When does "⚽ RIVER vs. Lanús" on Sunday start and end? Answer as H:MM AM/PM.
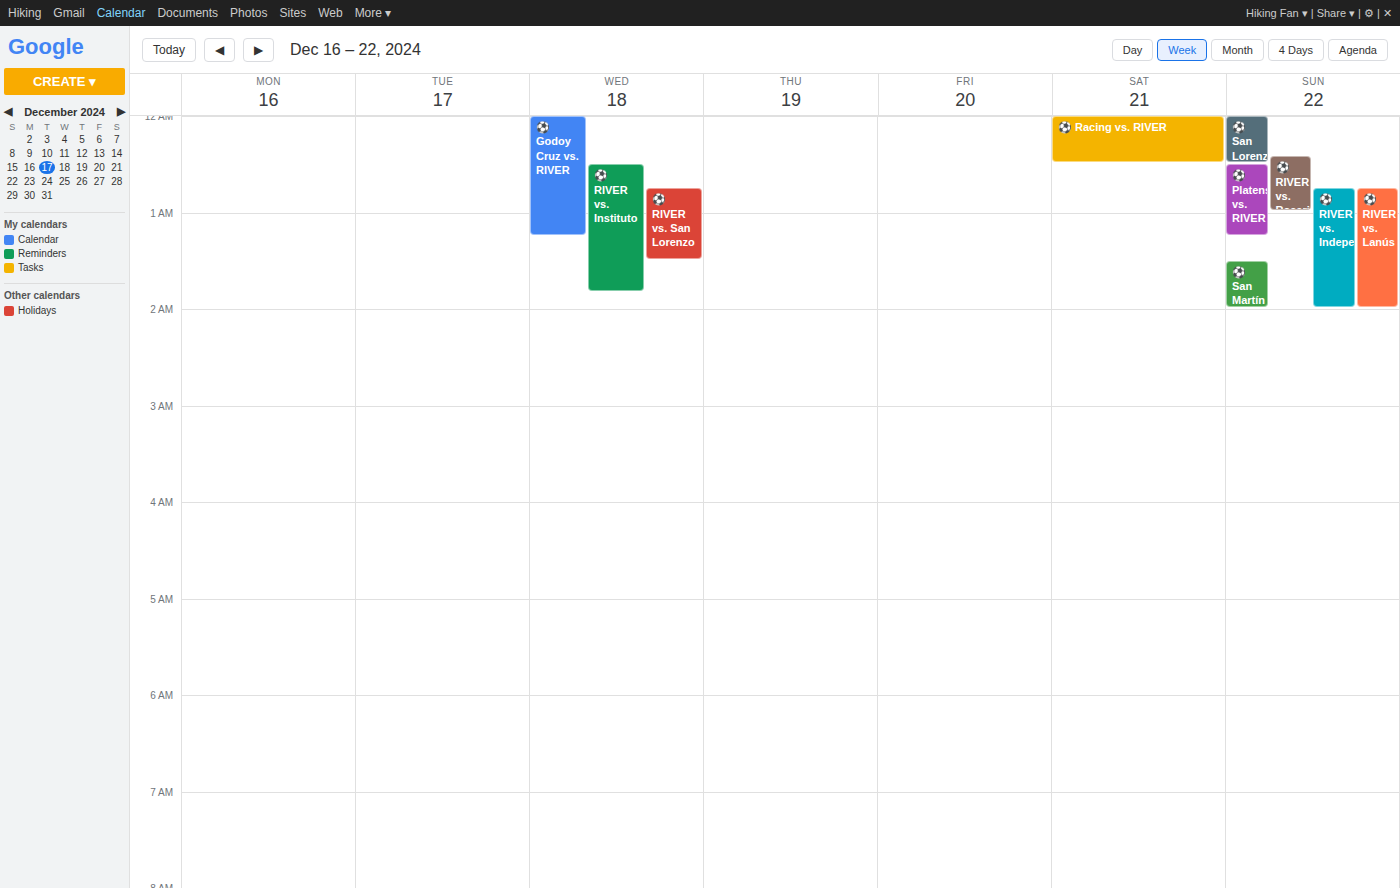
12:45 AM to 2:00 AM